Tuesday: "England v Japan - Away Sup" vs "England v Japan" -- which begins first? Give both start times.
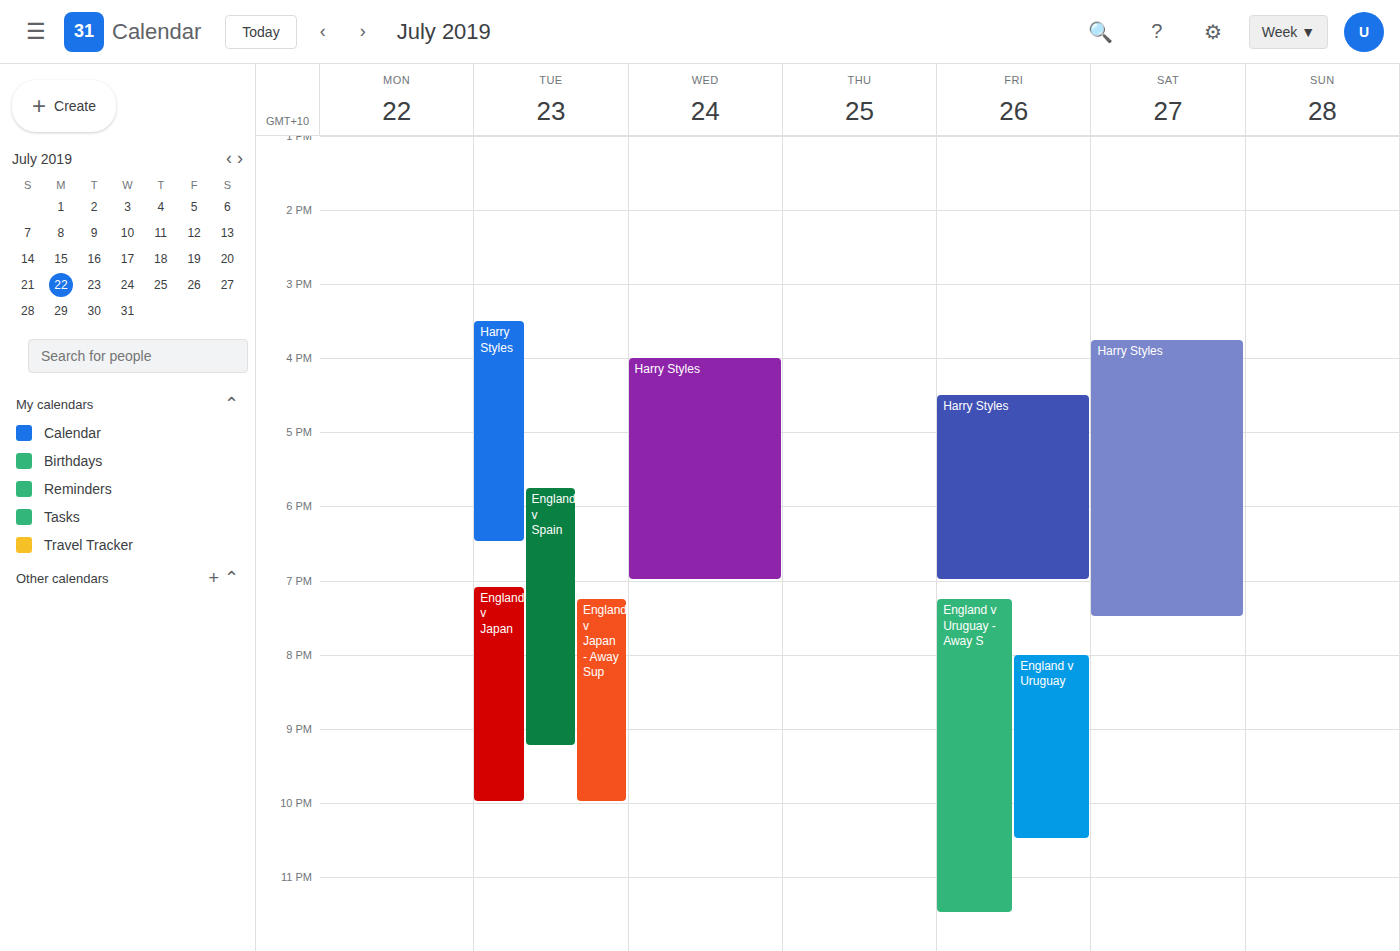
"England v Japan" 7:05 PM; "England v Japan - Away Sup" 7:15 PM.